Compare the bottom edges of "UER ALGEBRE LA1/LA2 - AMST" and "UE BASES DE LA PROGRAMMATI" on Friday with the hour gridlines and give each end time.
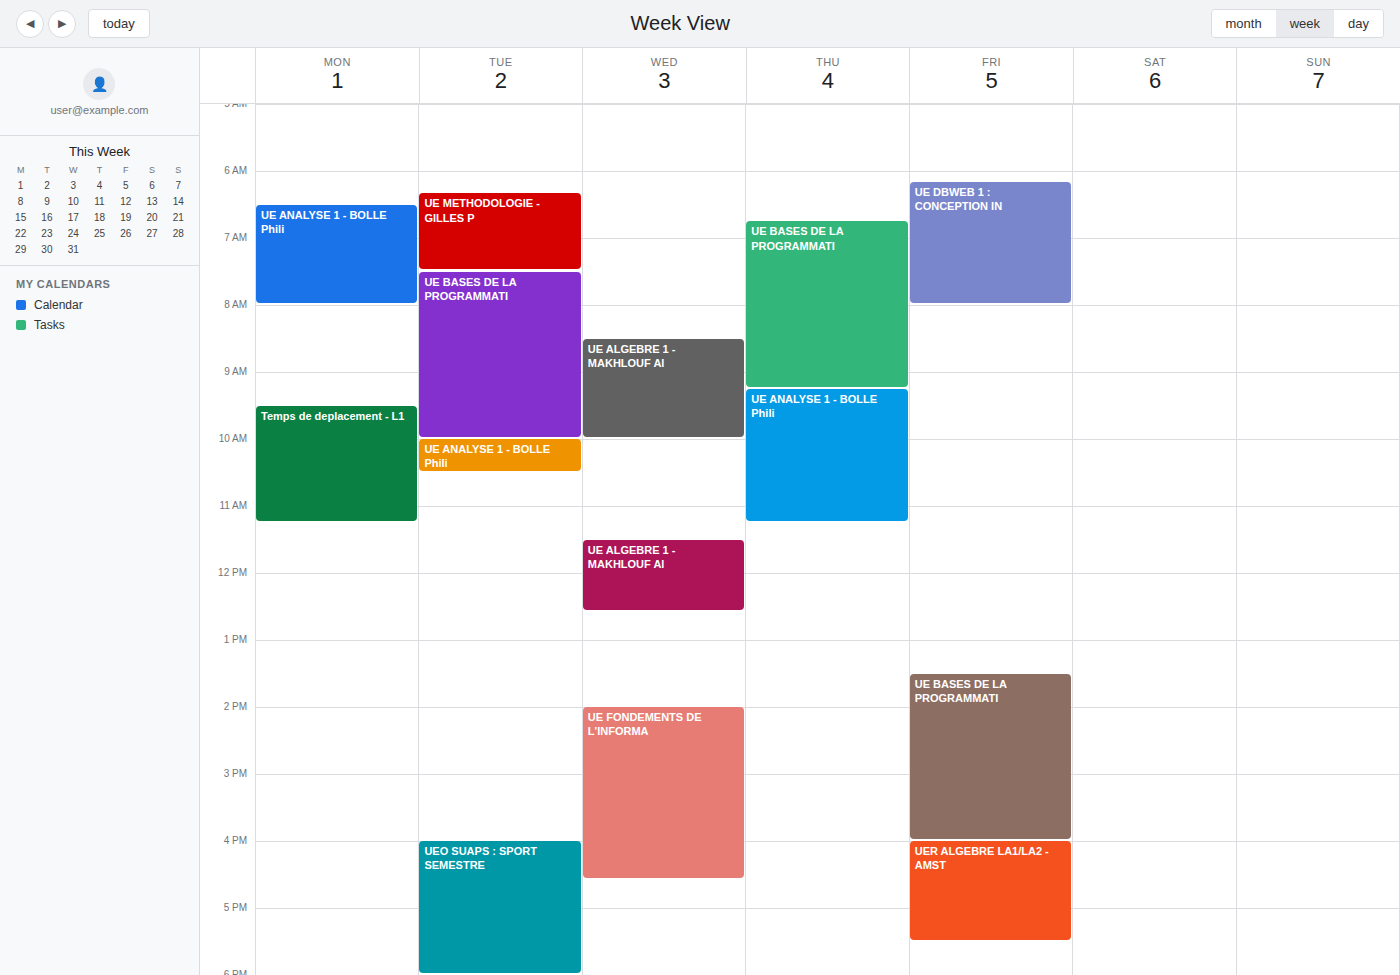
"UER ALGEBRE LA1/LA2 - AMST": 17:30, halfway between the 17:00 and 18:00 lines. "UE BASES DE LA PROGRAMMATI": 16:00, exactly on the 16:00 line.